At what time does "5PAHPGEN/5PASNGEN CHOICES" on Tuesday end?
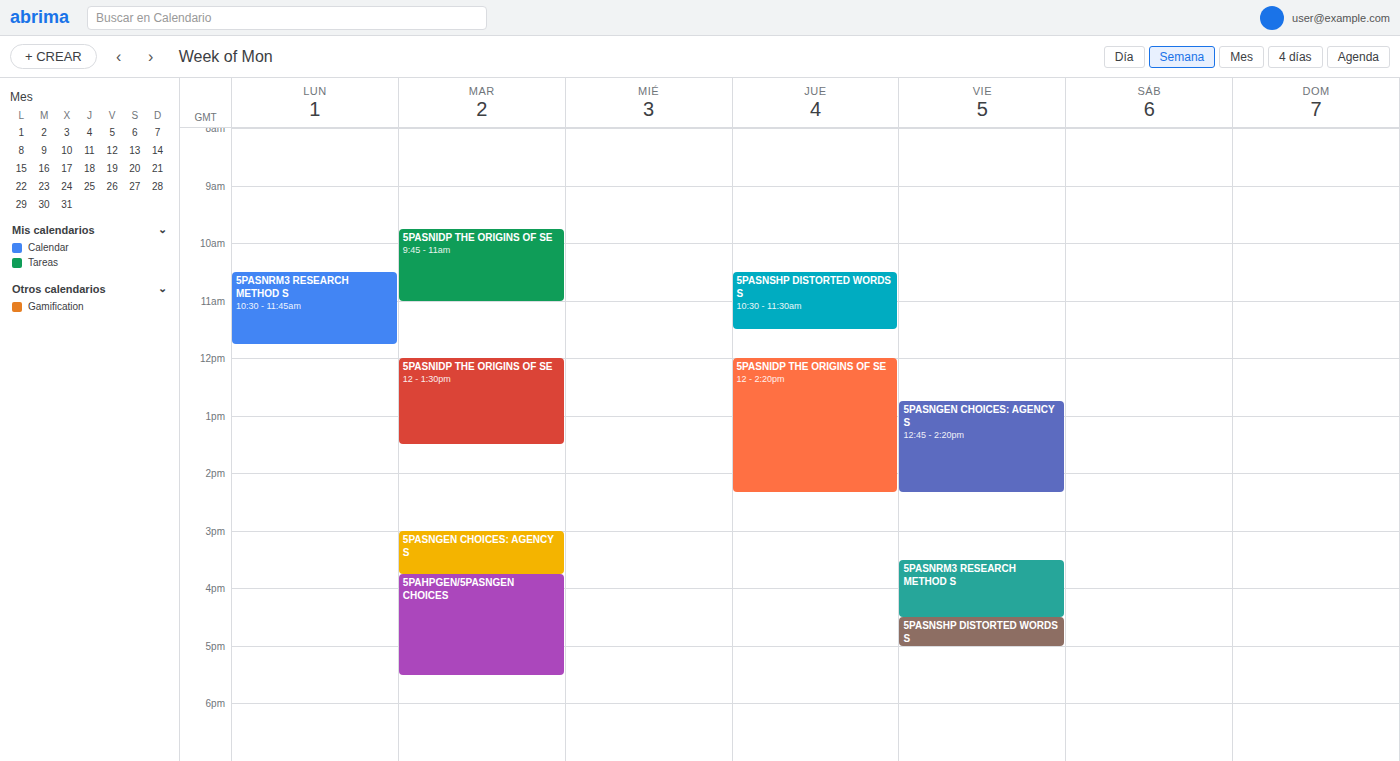
5:30 PM